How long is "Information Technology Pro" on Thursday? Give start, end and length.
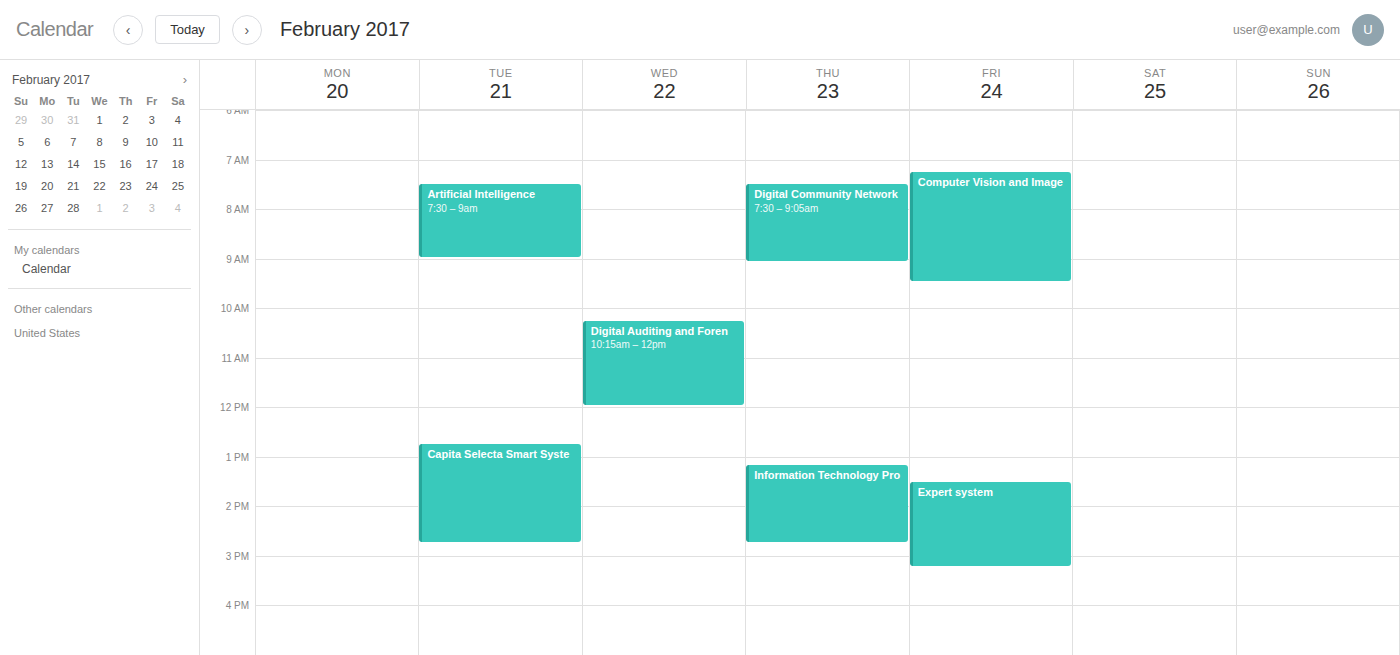
1:10 PM to 2:45 PM, 1 hour 35 minutes